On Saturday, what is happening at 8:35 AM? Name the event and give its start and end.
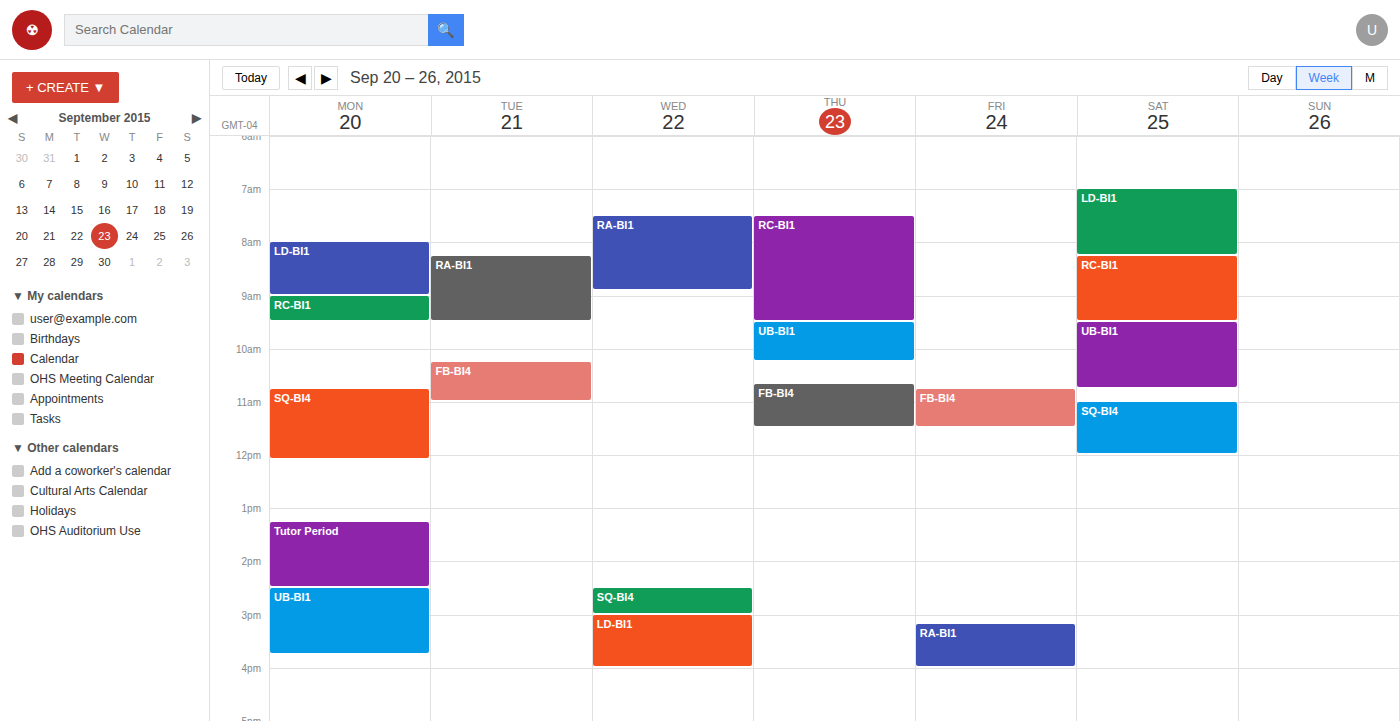
"RC-BI1", 8:15 AM to 9:30 AM